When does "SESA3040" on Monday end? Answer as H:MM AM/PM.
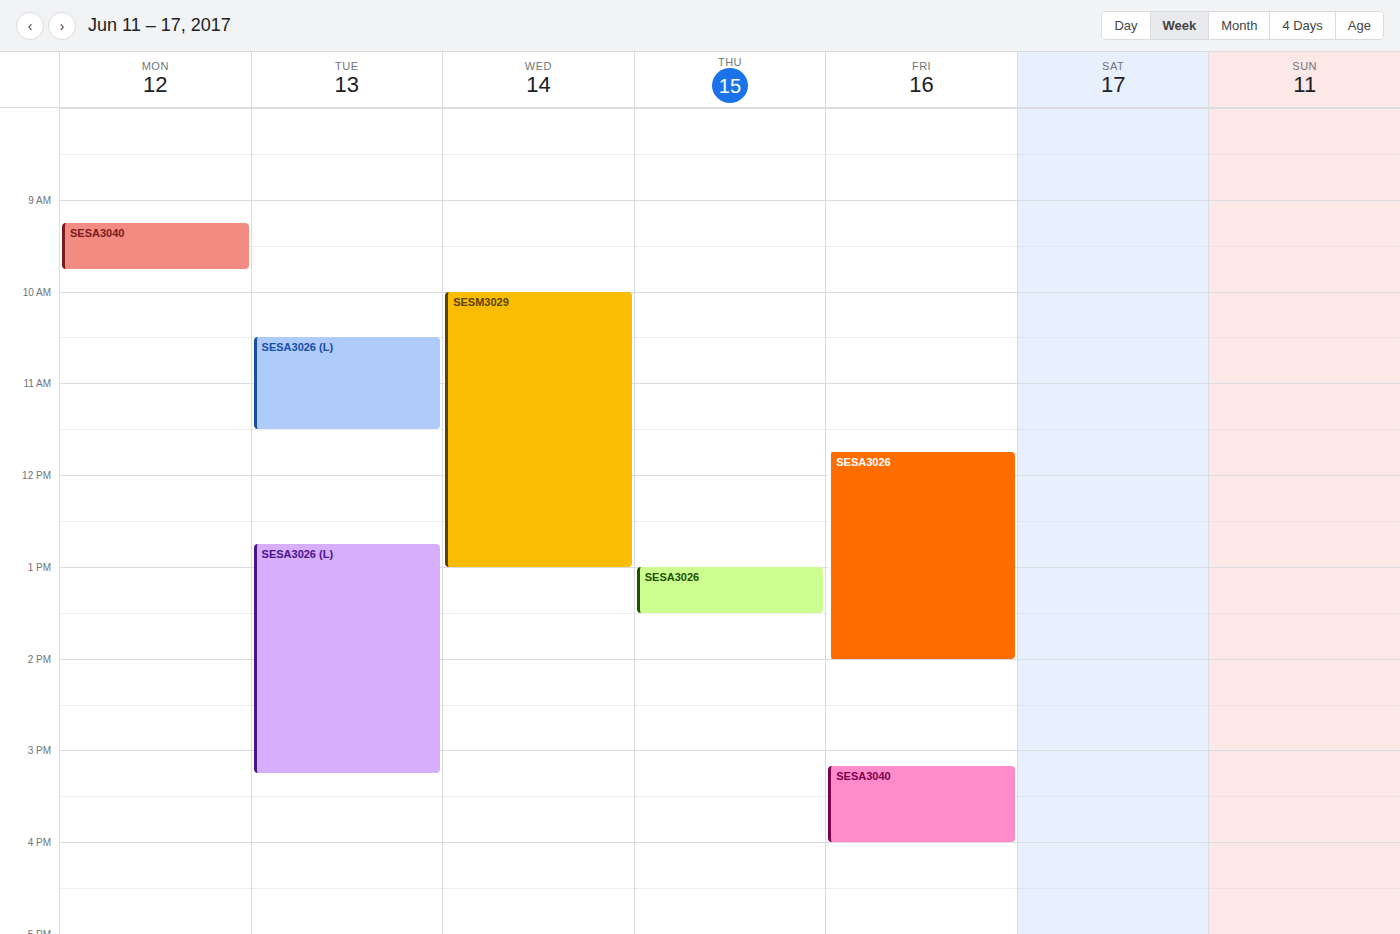
9:45 AM